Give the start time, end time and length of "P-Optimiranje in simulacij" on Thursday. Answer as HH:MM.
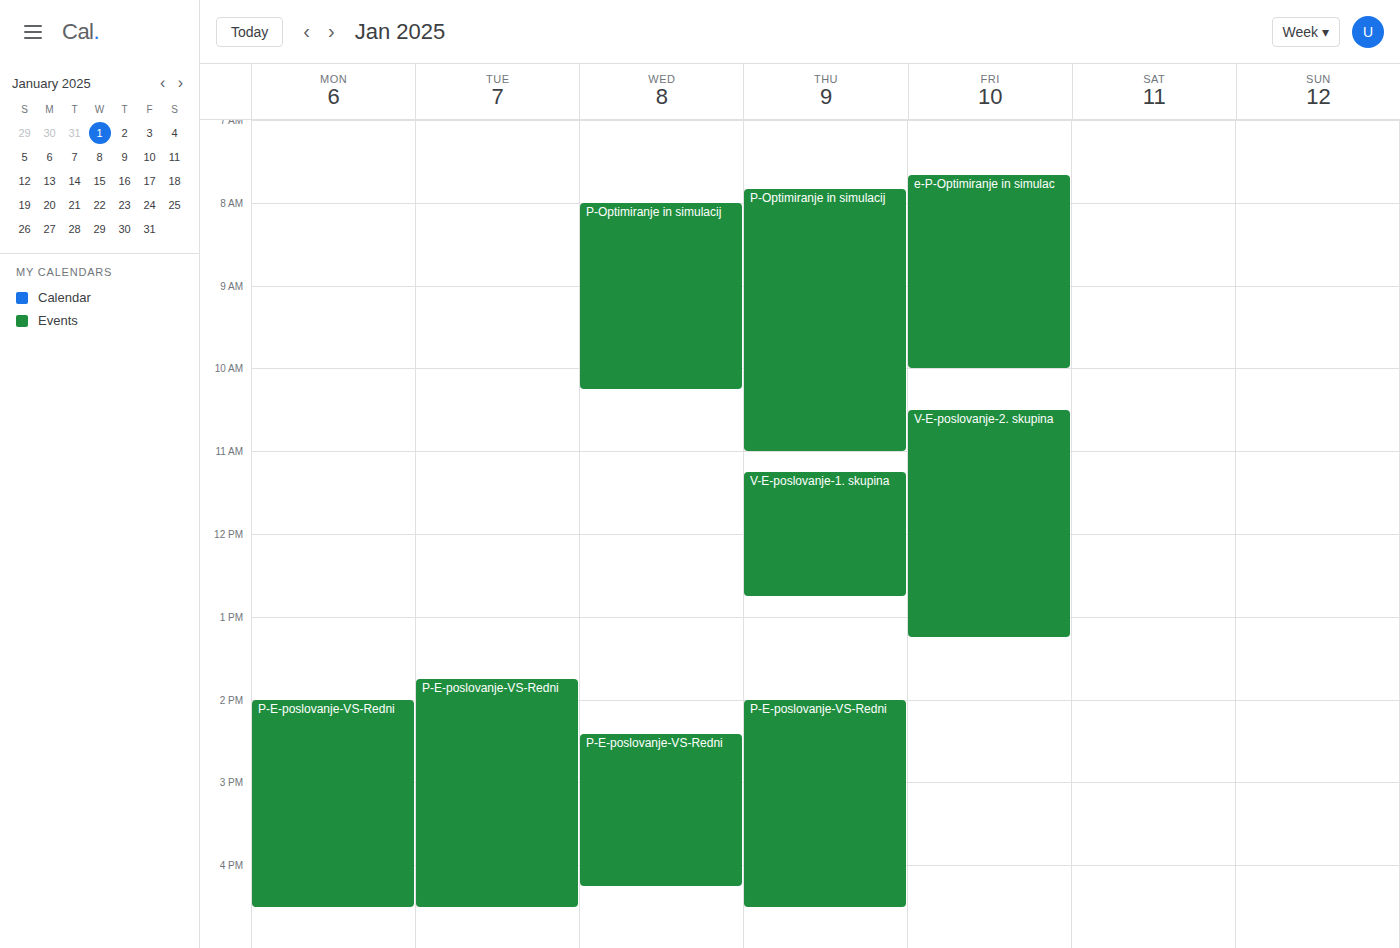
07:50 to 11:00, 3 hours 10 minutes